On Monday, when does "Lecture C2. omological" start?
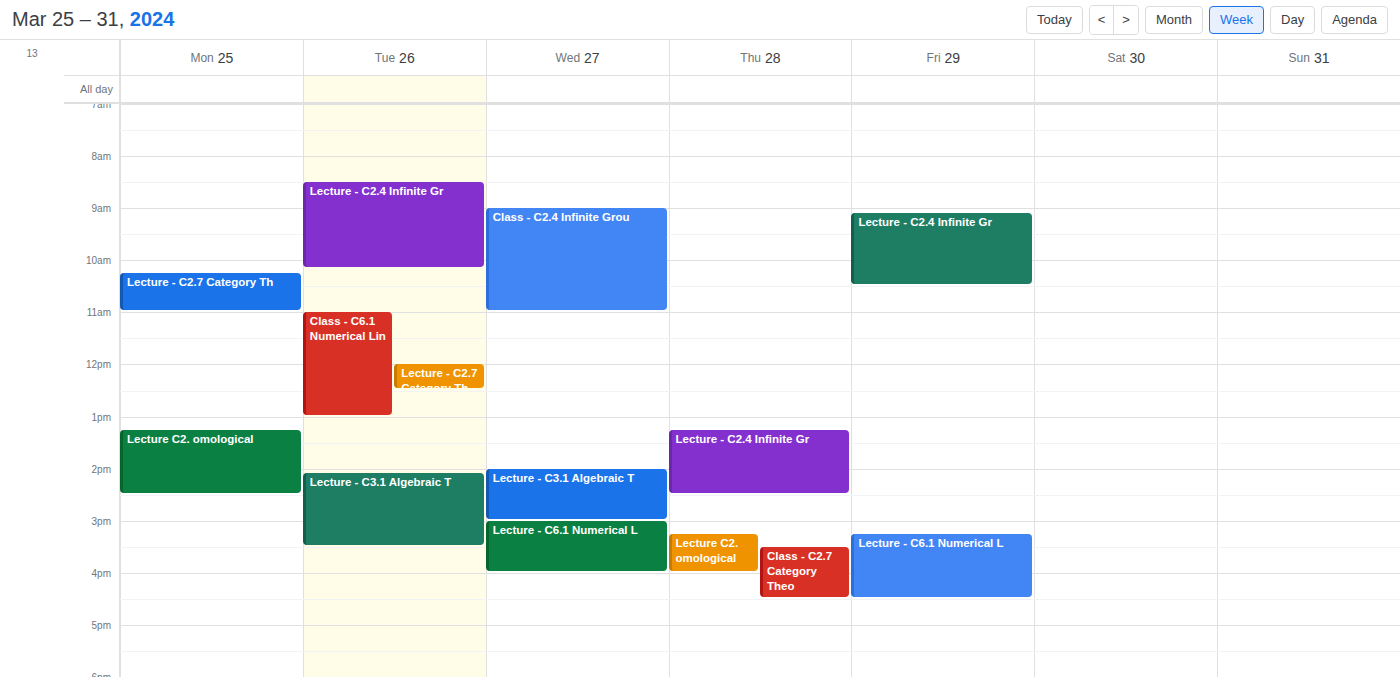
1:15 PM